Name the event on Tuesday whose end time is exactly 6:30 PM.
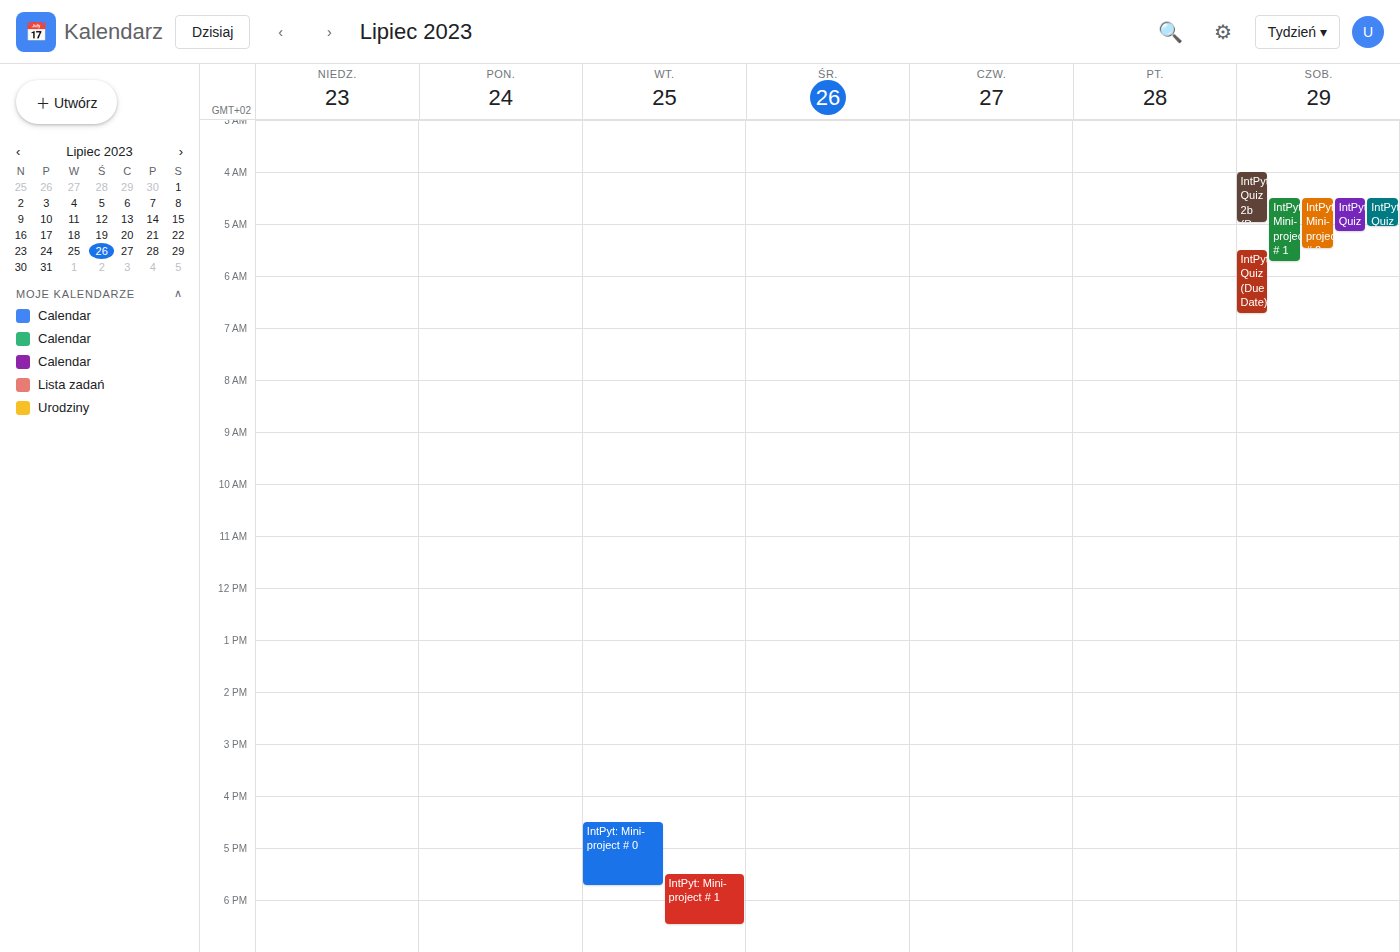
"IntPyt: Mini-project # 1"